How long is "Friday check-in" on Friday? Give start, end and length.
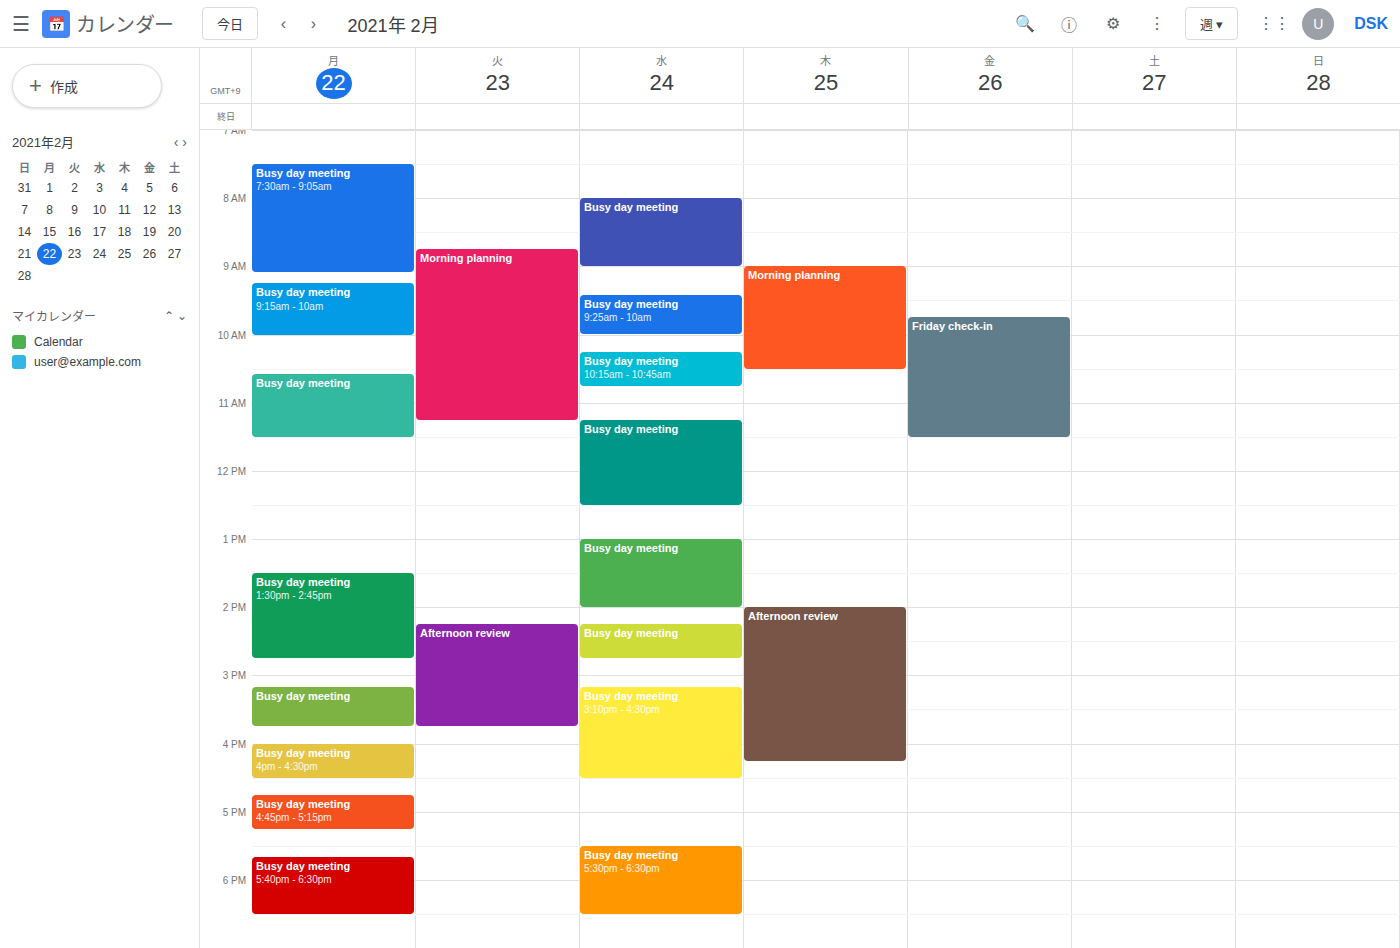
9:45 AM to 11:30 AM, 1 hour 45 minutes